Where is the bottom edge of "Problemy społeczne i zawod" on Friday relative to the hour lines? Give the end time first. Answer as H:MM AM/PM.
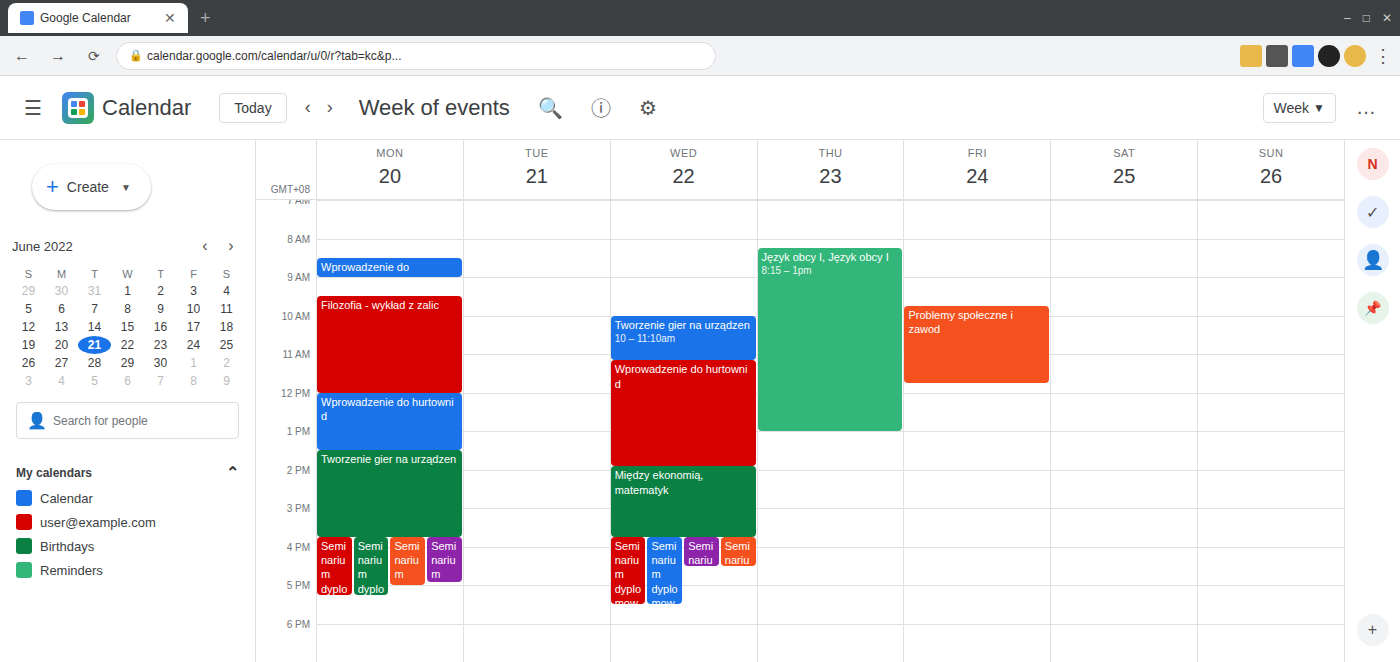
11:45 AM -- neither: three quarters of the way from the 11 AM line to the 12 PM line.